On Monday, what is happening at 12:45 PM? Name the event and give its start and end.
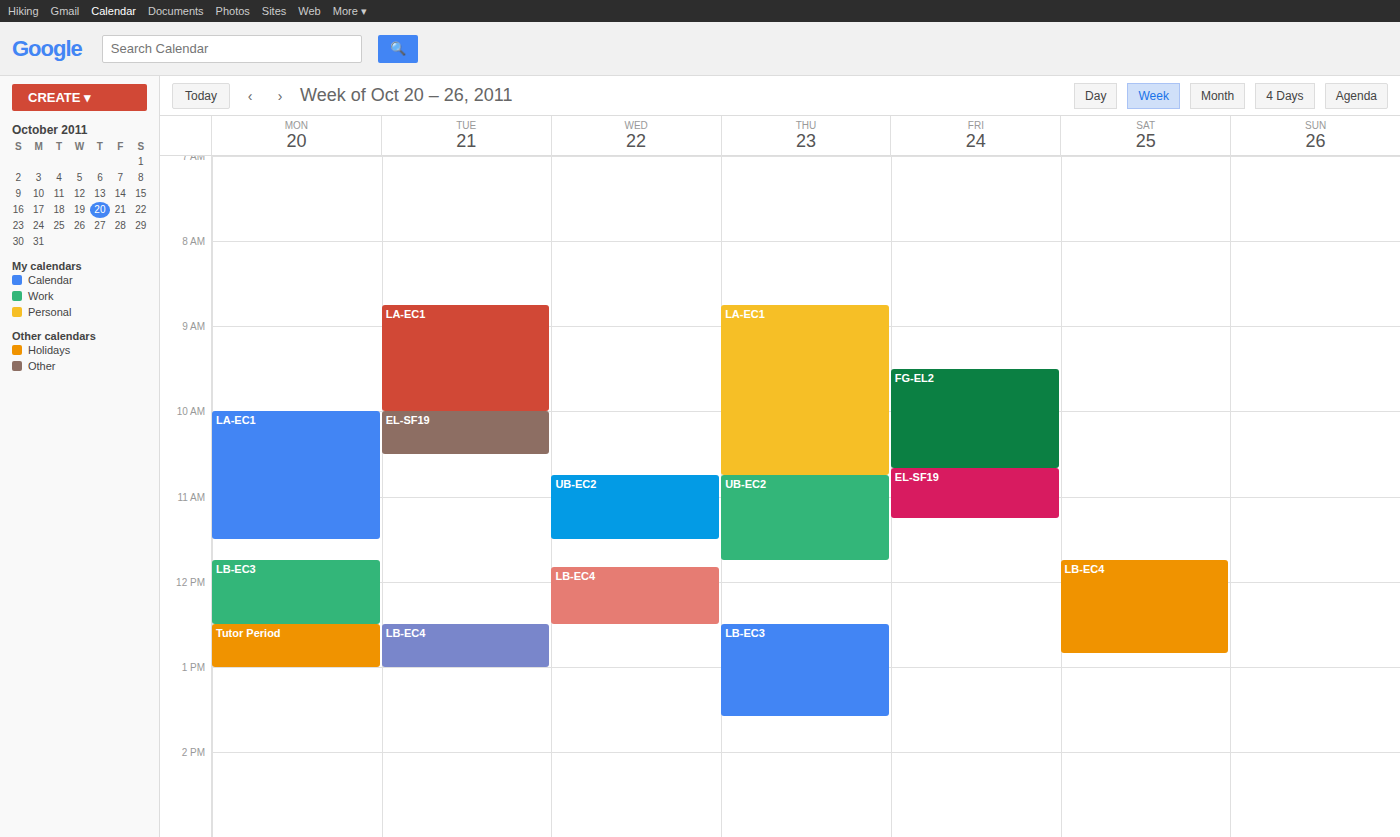
"Tutor Period", 12:30 PM to 1:00 PM